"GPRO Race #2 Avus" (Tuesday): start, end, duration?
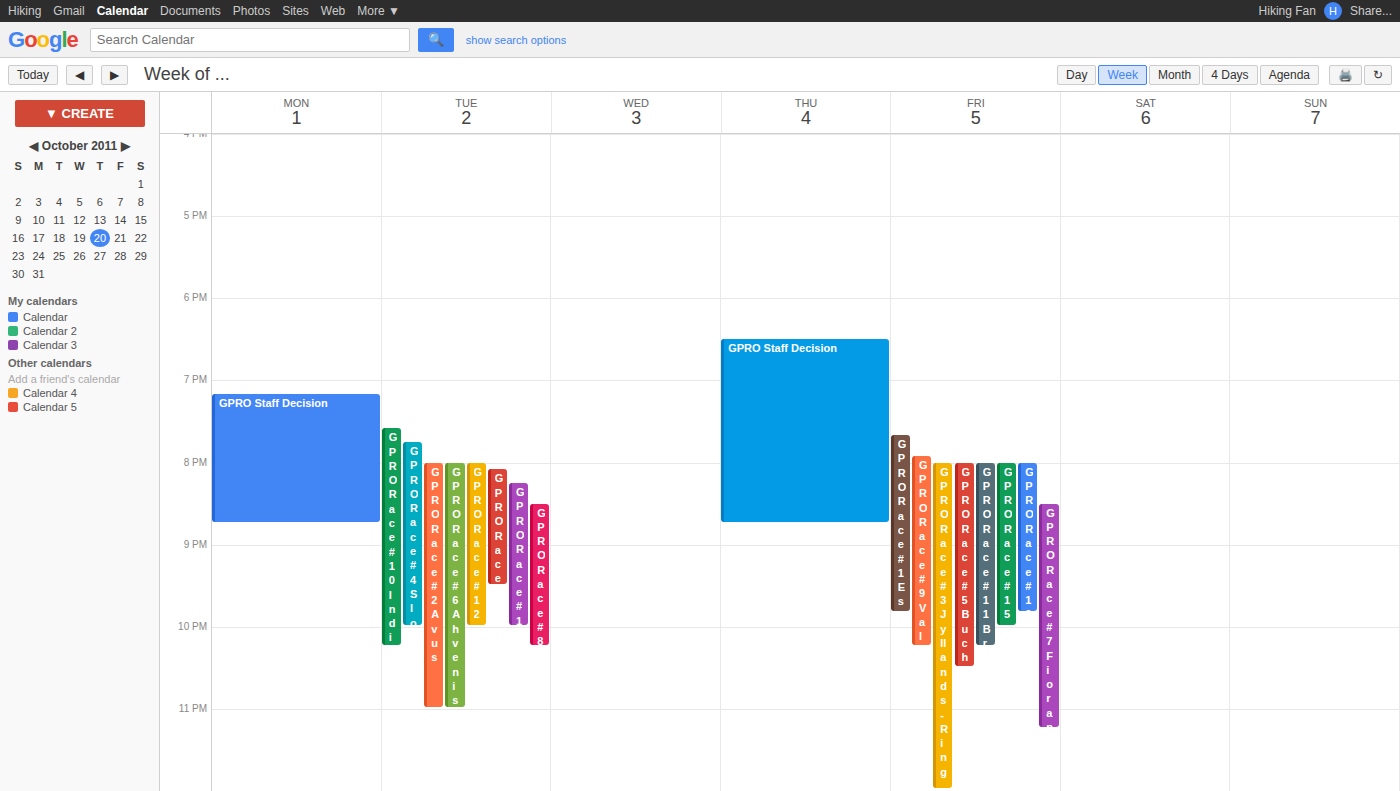
8:00 PM to 11:00 PM, 3 hours